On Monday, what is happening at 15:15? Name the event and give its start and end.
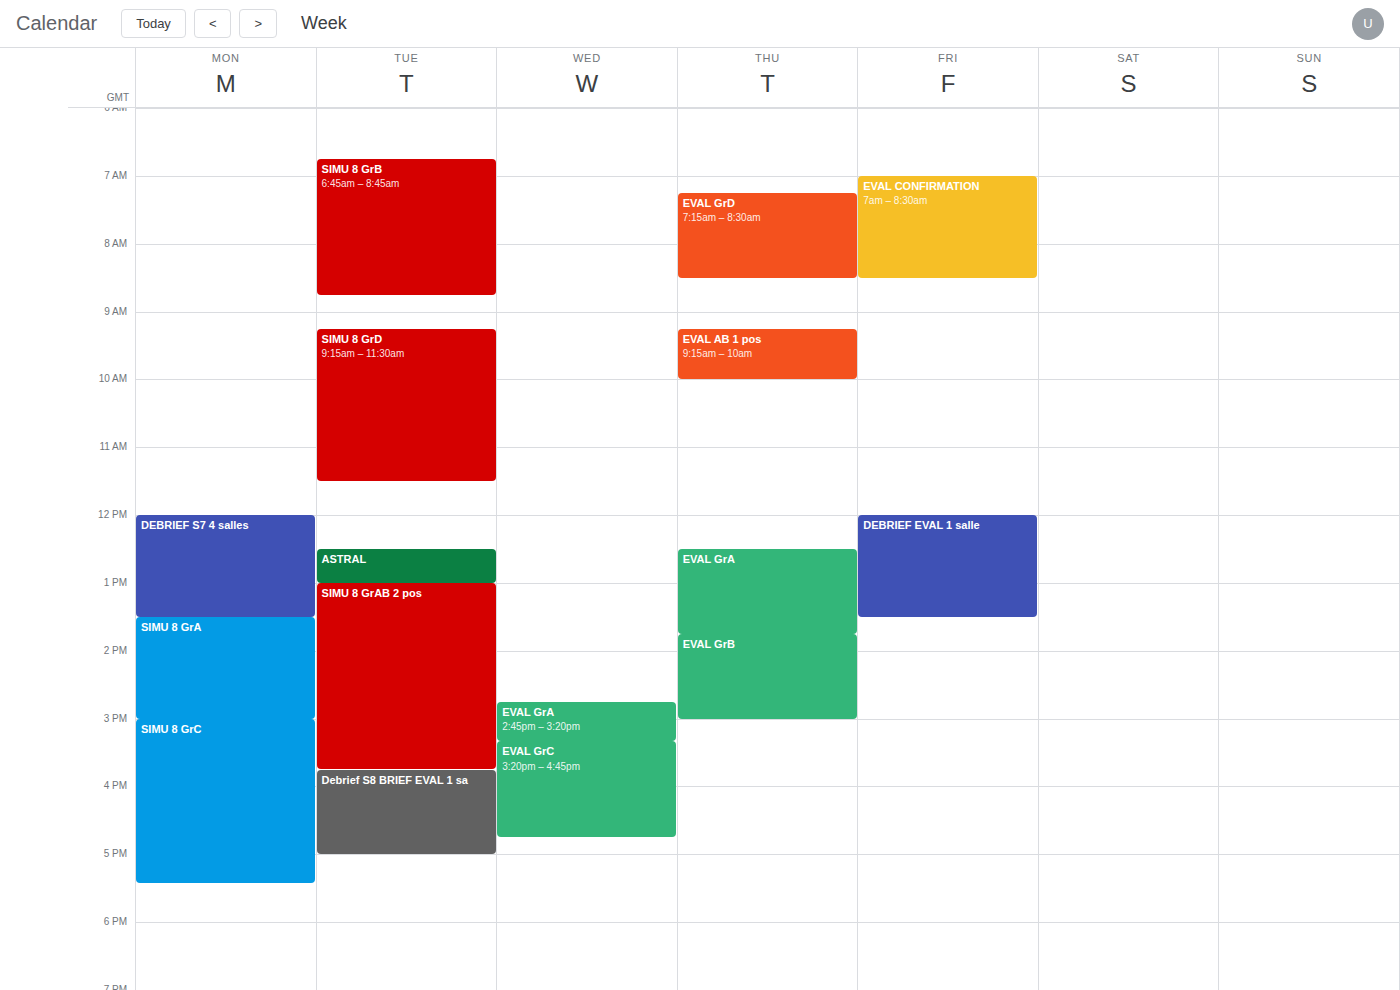
"SIMU 8 GrC", 15:00 to 17:25